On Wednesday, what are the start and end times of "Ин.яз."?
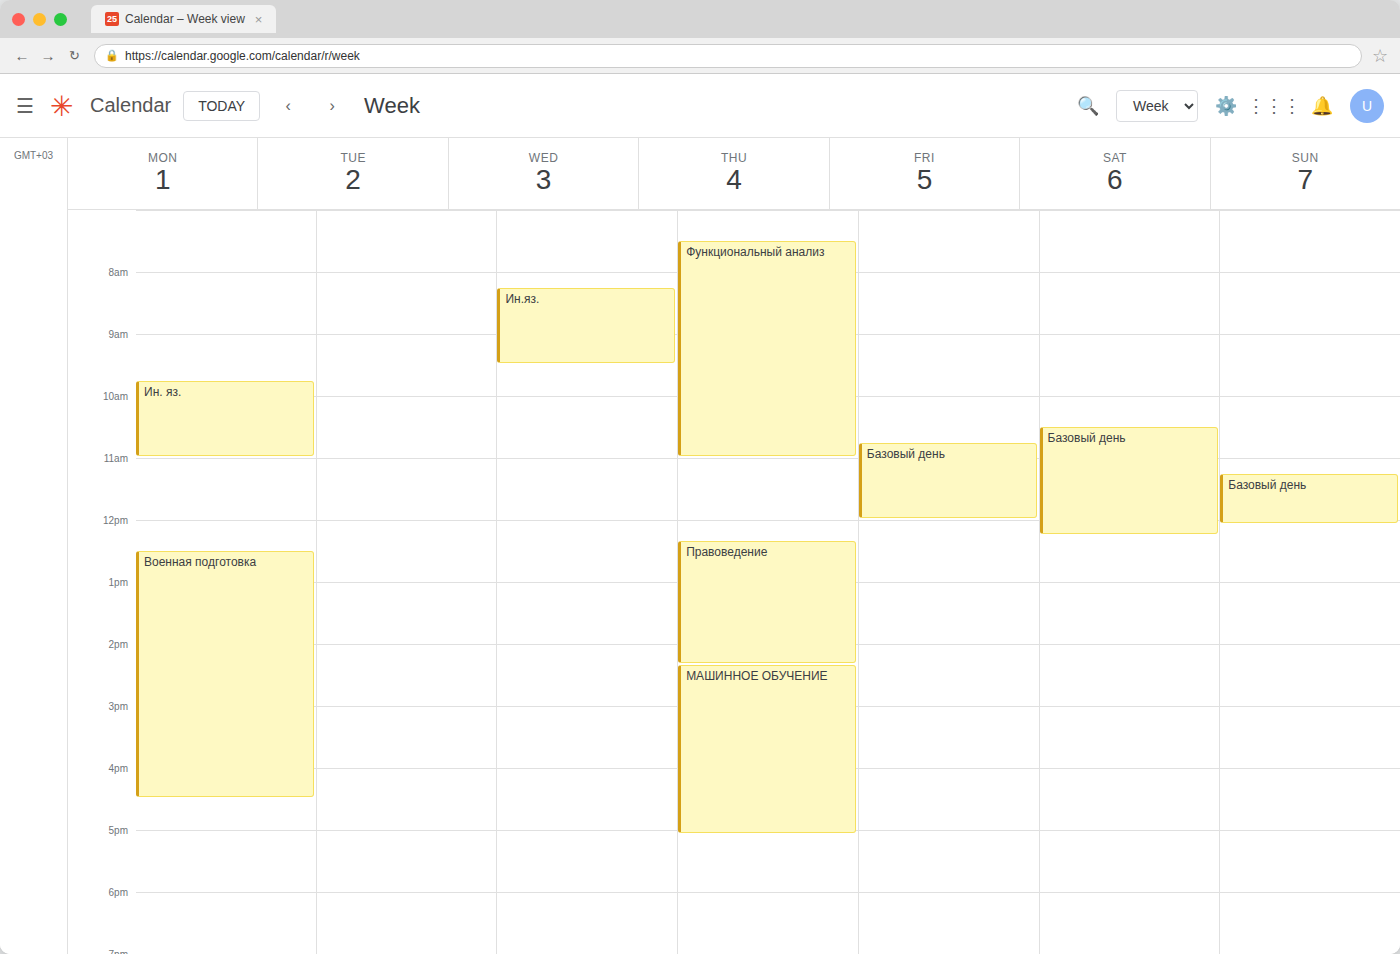
8:15 AM to 9:30 AM